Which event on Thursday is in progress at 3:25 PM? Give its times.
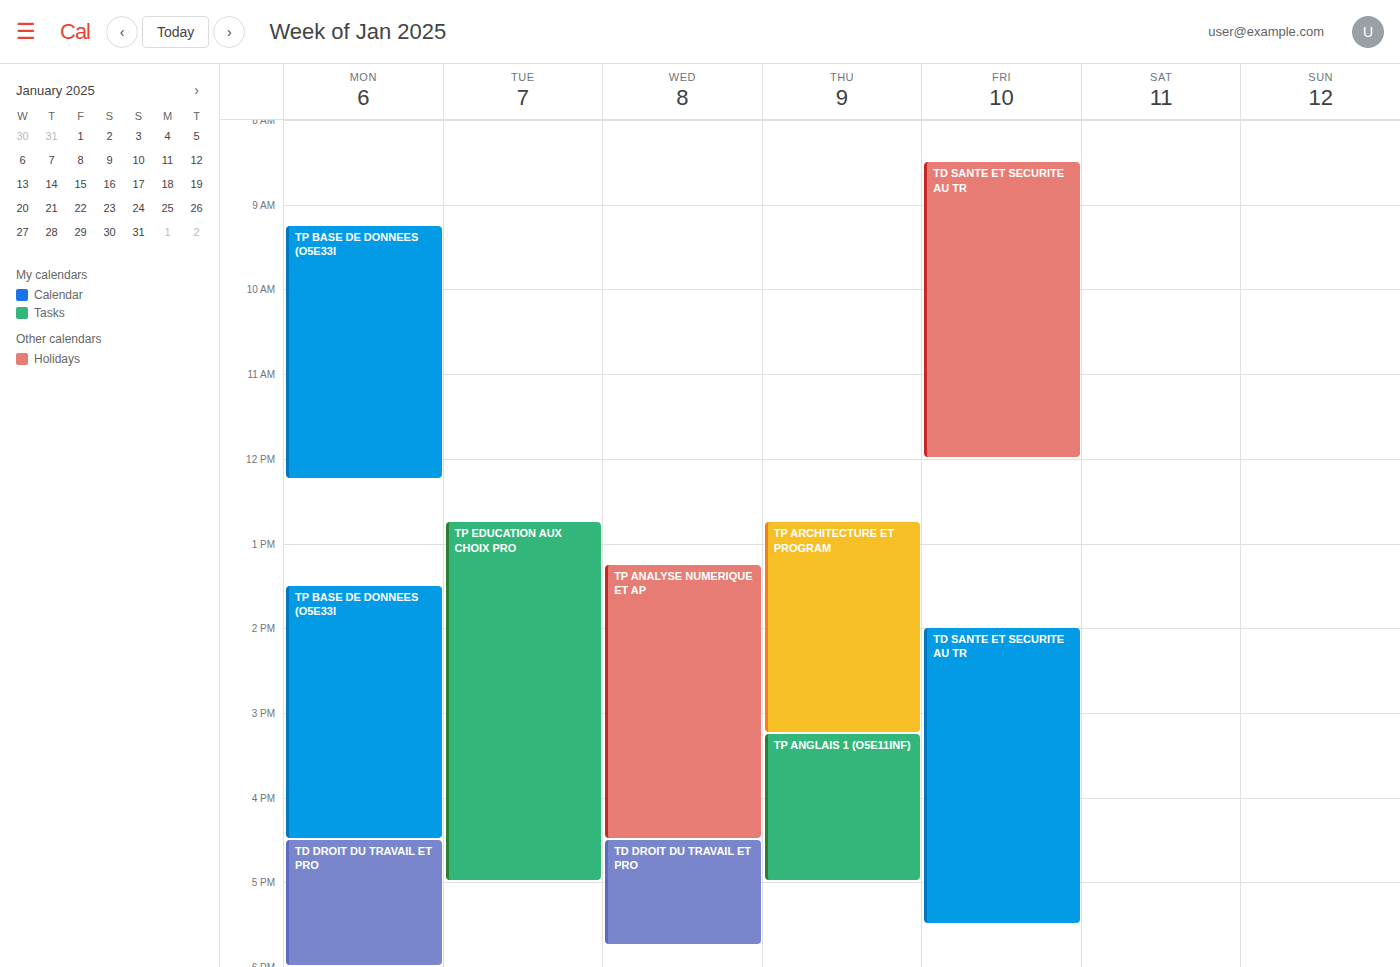
"TP ANGLAIS 1 (O5E11INF)", 3:15 PM to 5:00 PM